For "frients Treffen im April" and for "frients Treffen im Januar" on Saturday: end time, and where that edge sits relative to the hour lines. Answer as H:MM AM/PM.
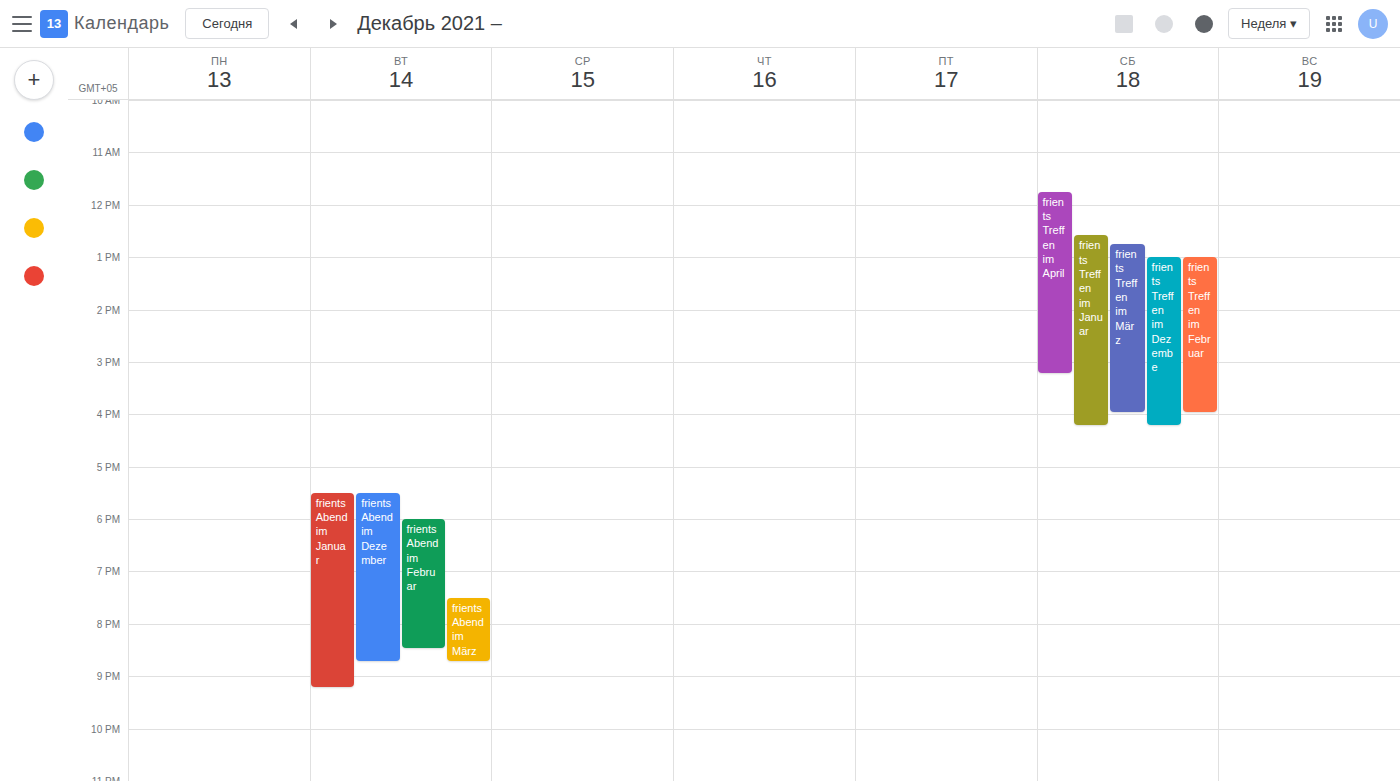
"frients Treffen im April": 3:15 PM, neither: a quarter of the way from the 3 PM line to the 4 PM line. "frients Treffen im Januar": 4:15 PM, neither: a quarter of the way from the 4 PM line to the 5 PM line.